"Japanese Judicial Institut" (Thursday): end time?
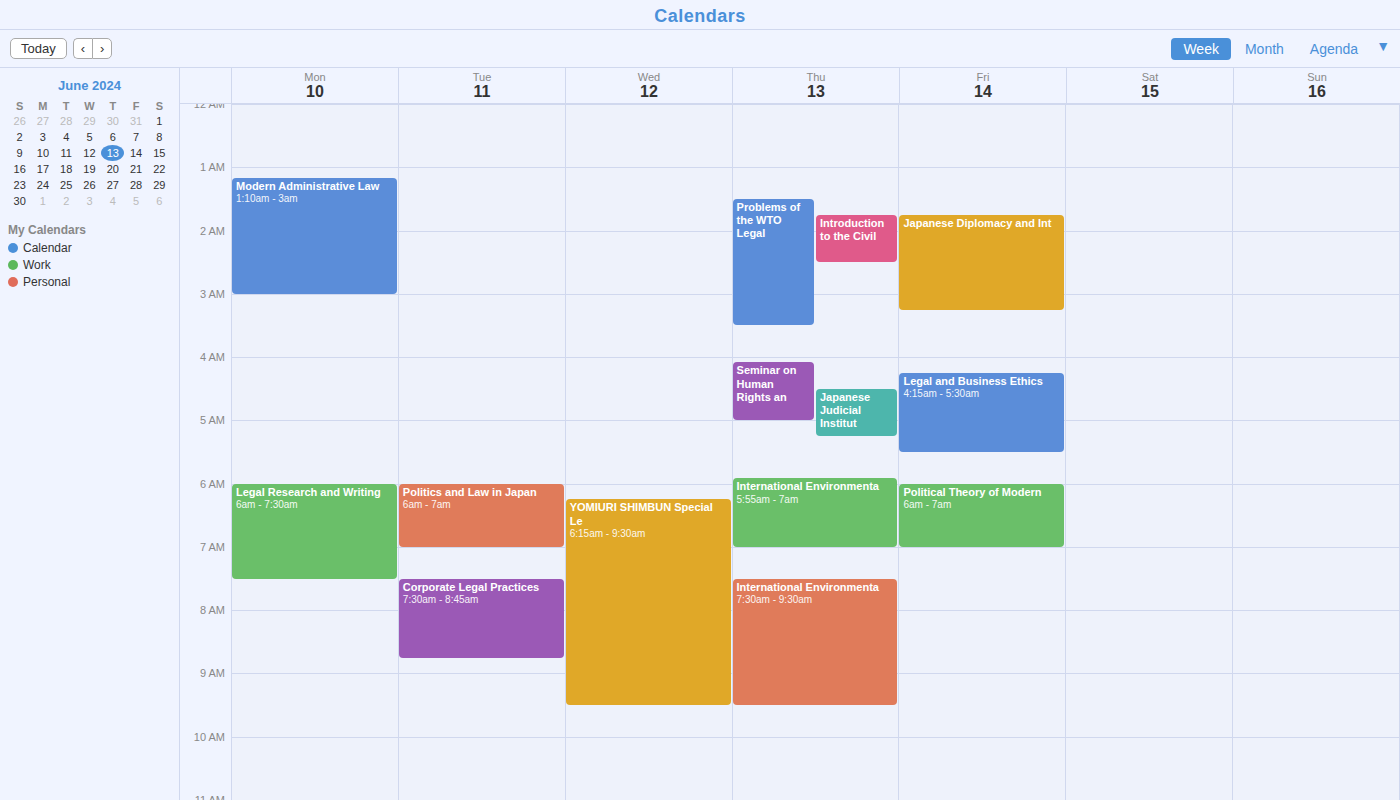
5:15 AM